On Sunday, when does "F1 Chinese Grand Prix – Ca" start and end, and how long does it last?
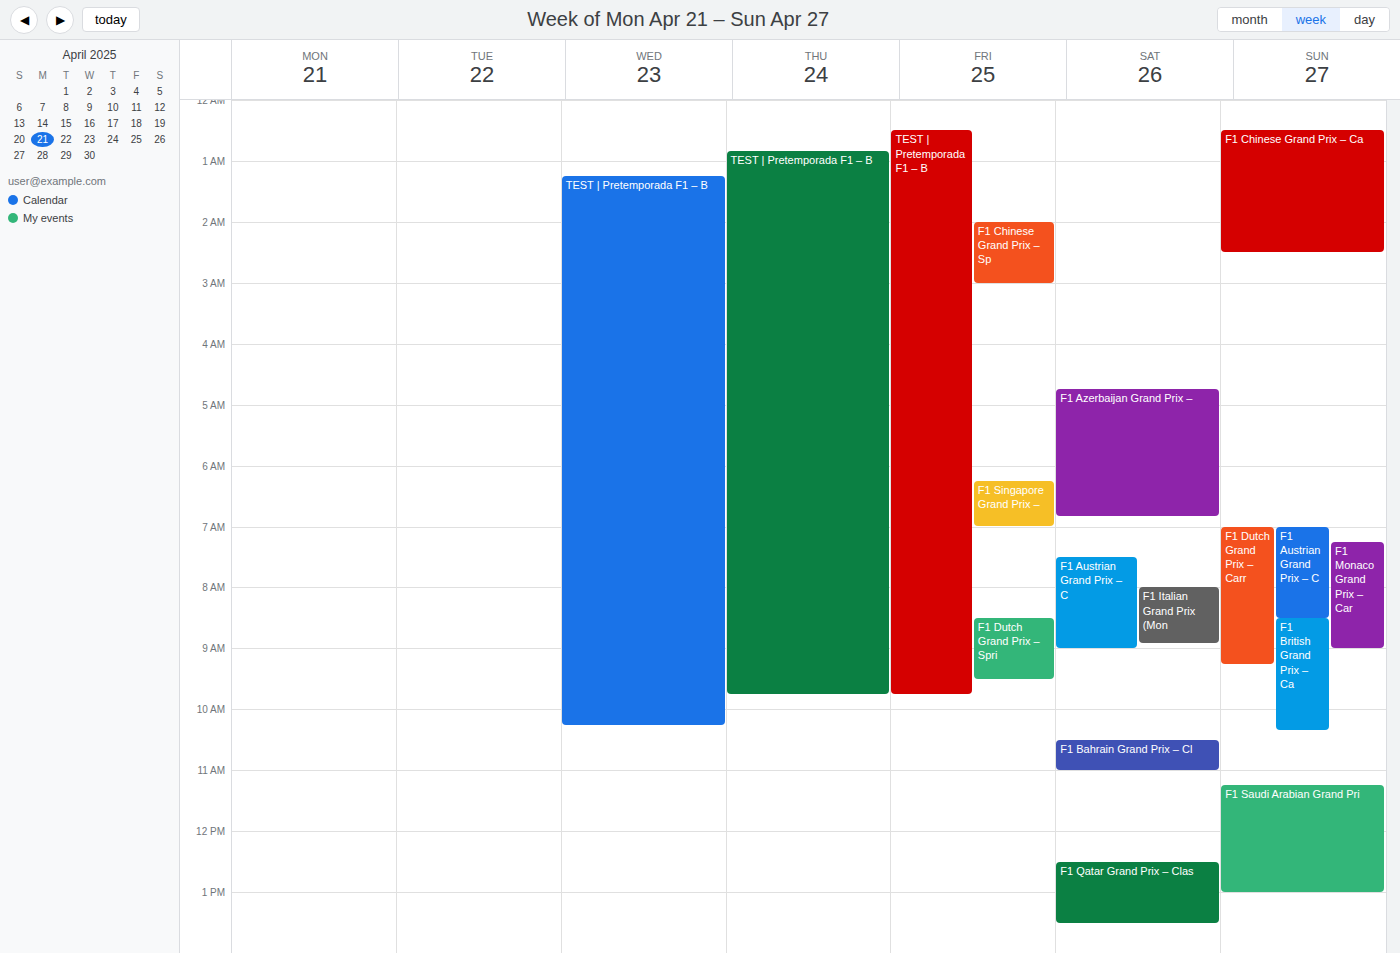
00:30 to 02:30, 2 hours